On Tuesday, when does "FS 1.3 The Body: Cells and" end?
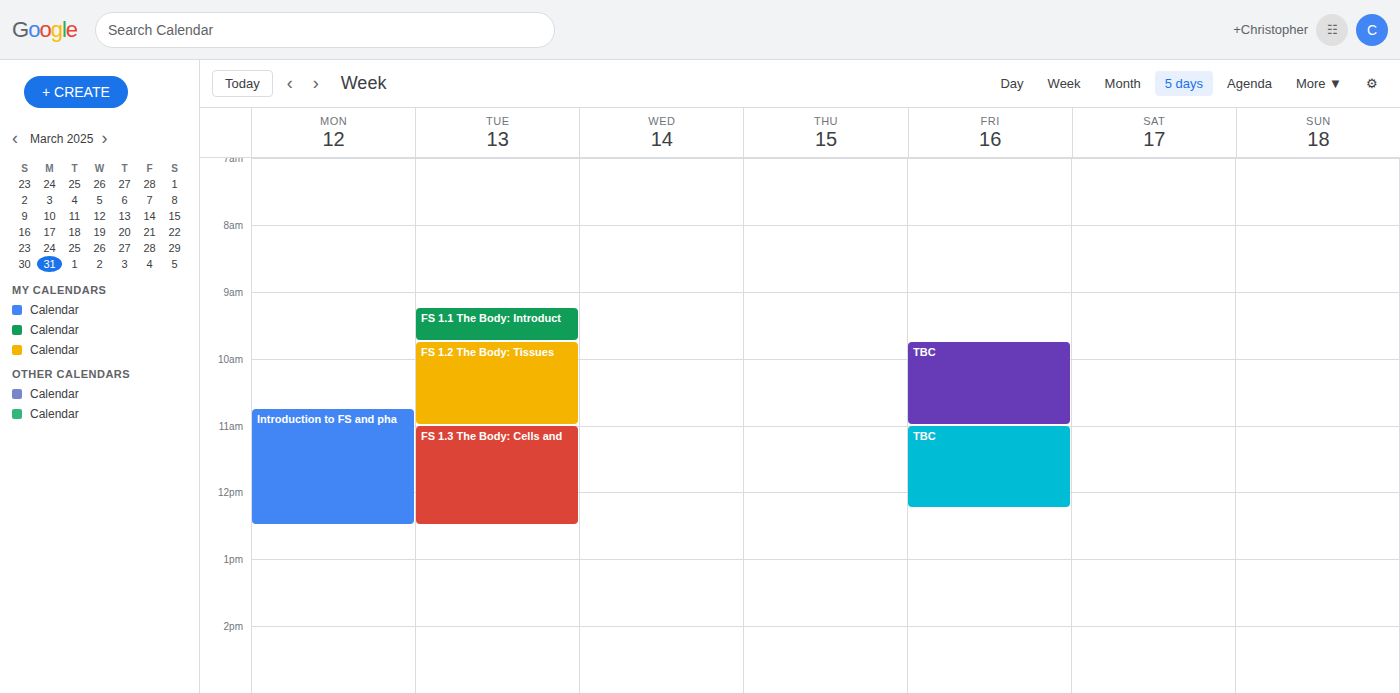
12:30 PM